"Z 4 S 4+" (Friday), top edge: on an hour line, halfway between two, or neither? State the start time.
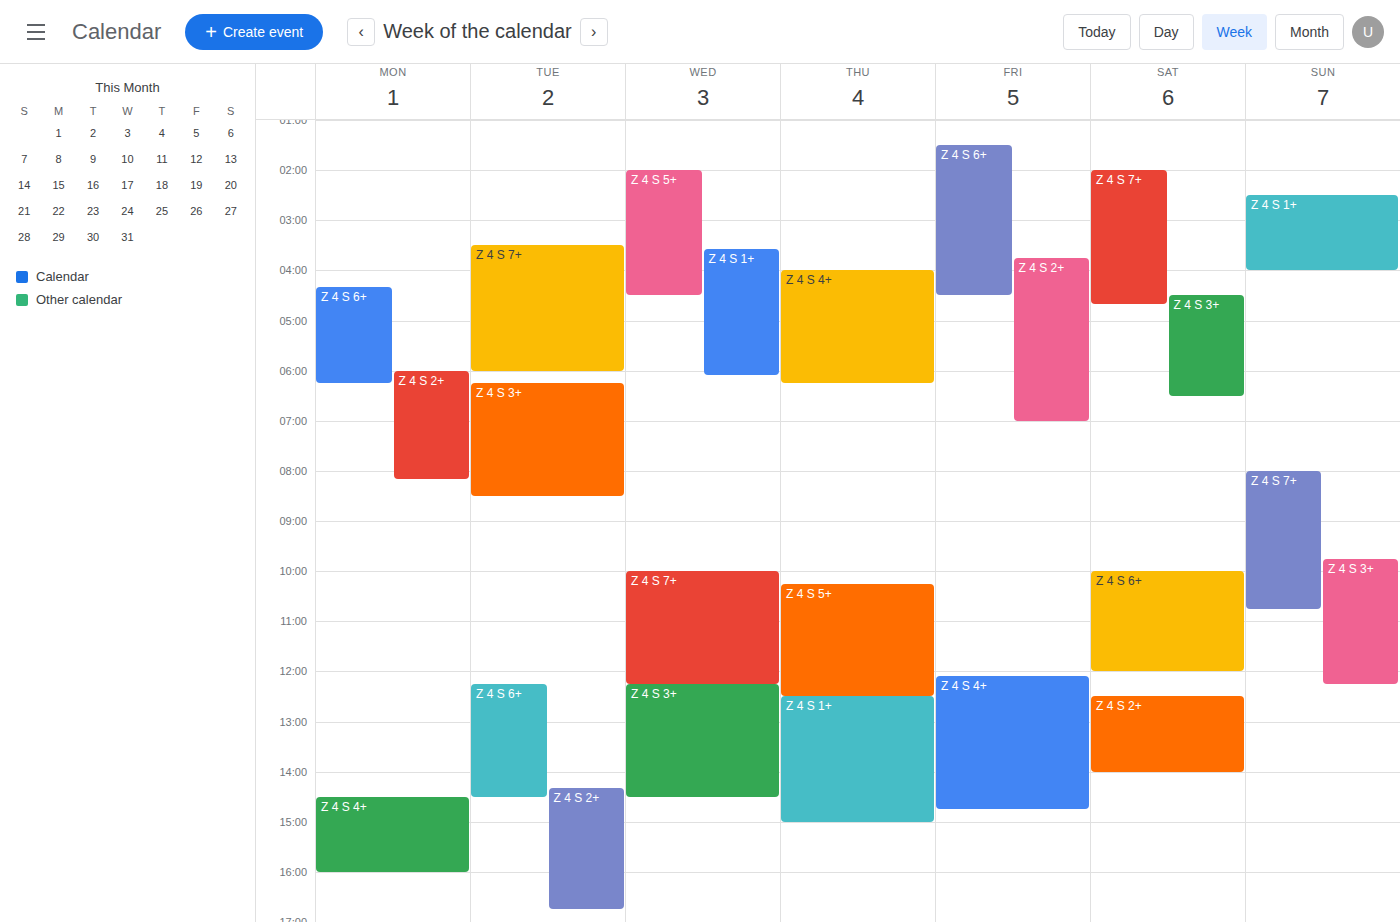
12:05 PM -- neither: 5 minutes below the 12 PM line and 55 minutes above the 1 PM line.